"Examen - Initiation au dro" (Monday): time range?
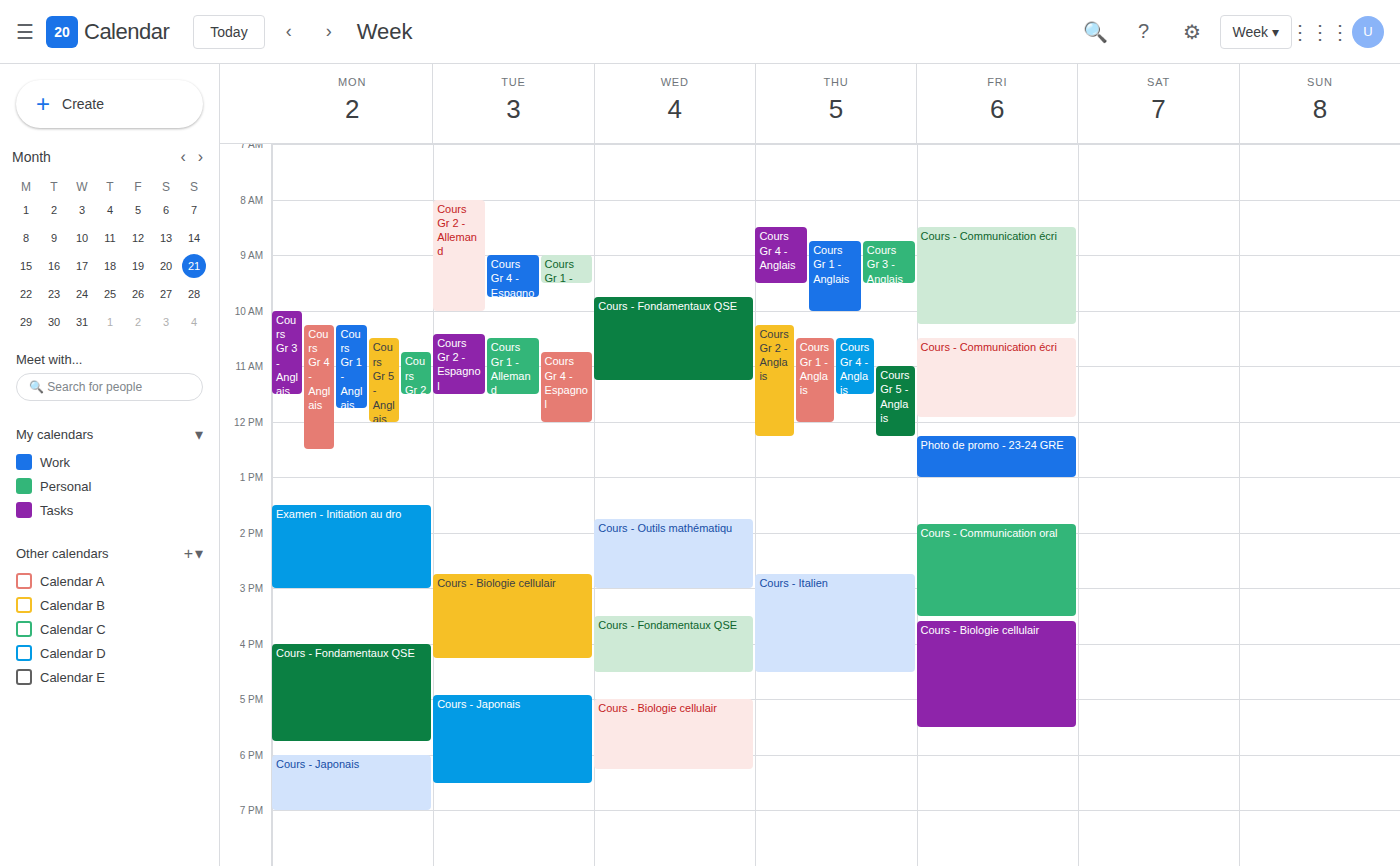
1:30 PM to 3:00 PM